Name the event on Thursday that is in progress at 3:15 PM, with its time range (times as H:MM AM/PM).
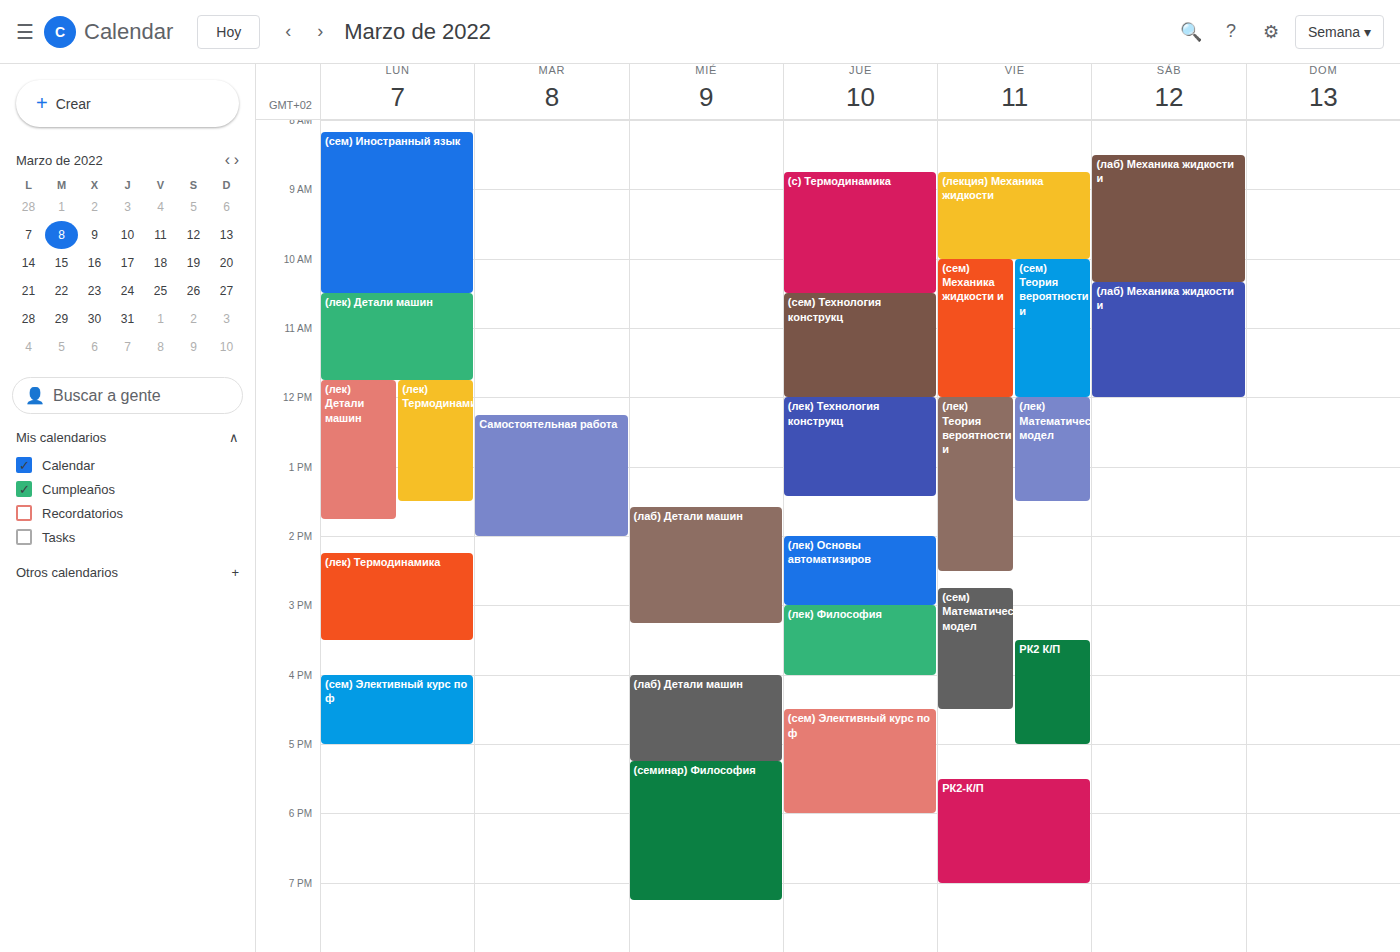
"(лек) Философия", 3:00 PM to 4:00 PM